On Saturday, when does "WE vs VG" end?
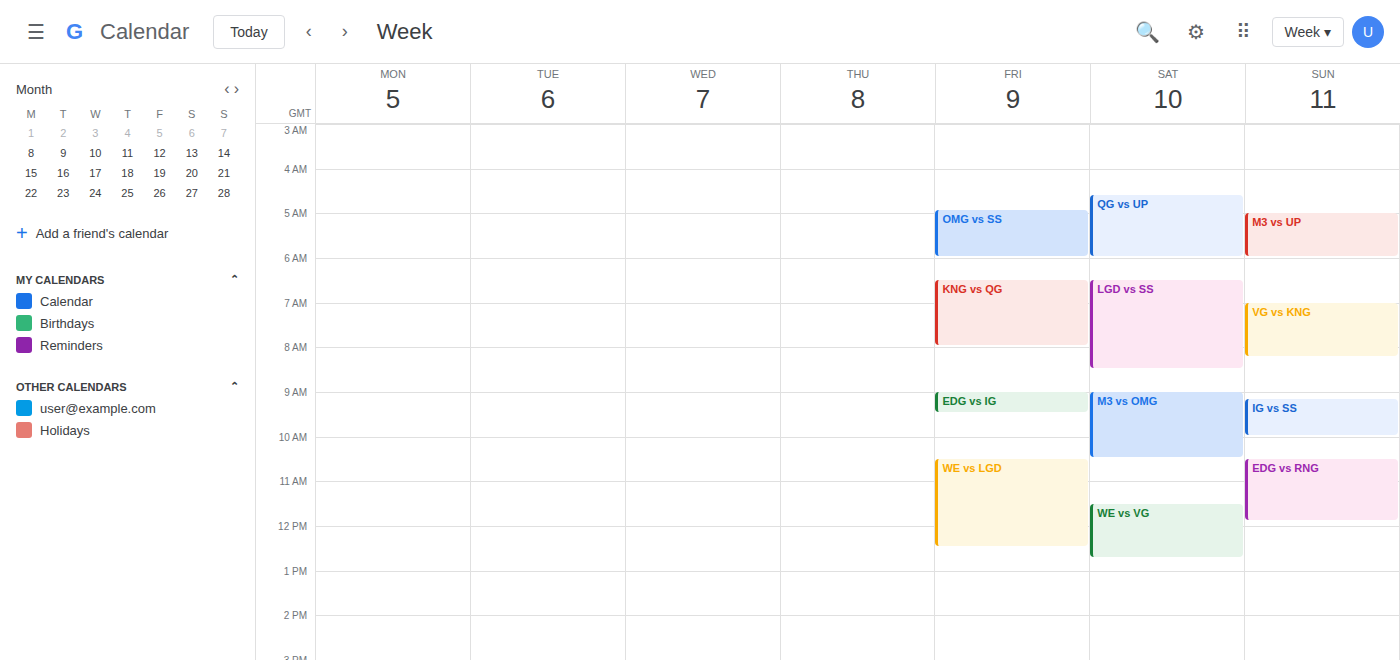
12:45 PM